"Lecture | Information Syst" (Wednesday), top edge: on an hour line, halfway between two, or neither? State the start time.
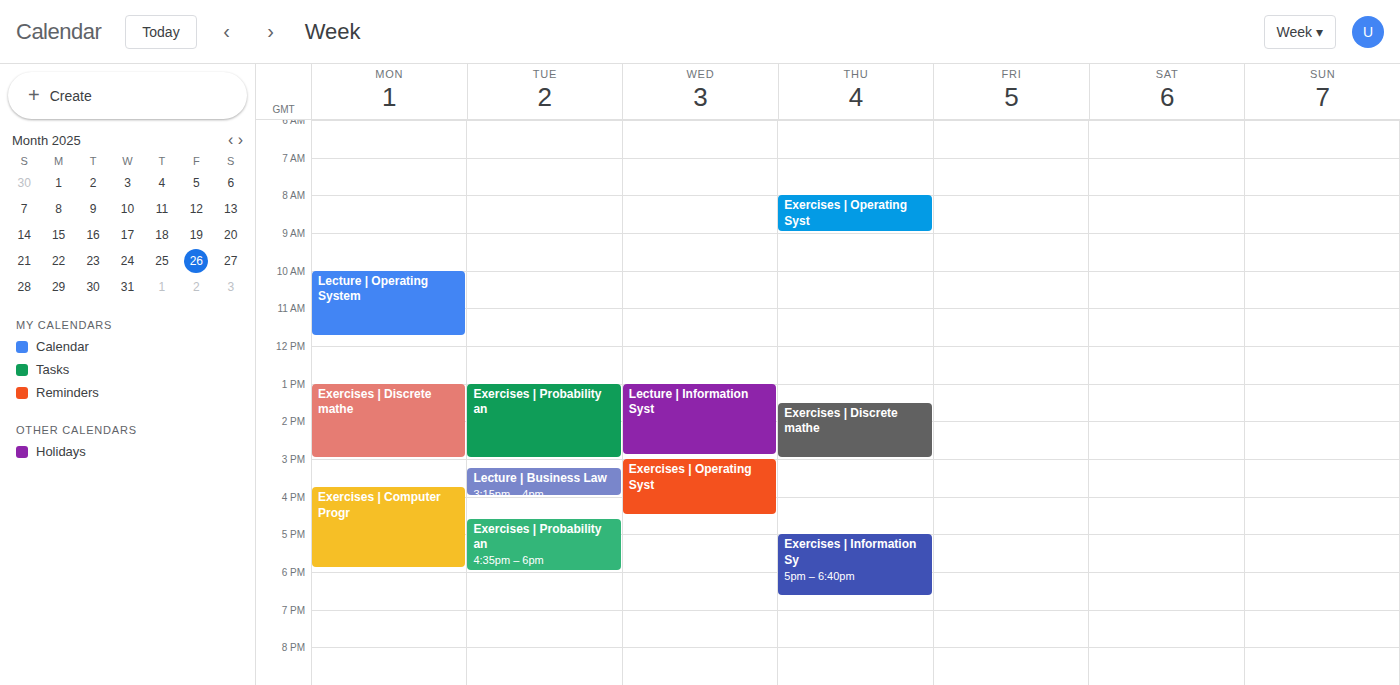
1:00 PM -- exactly on the 1 PM line.